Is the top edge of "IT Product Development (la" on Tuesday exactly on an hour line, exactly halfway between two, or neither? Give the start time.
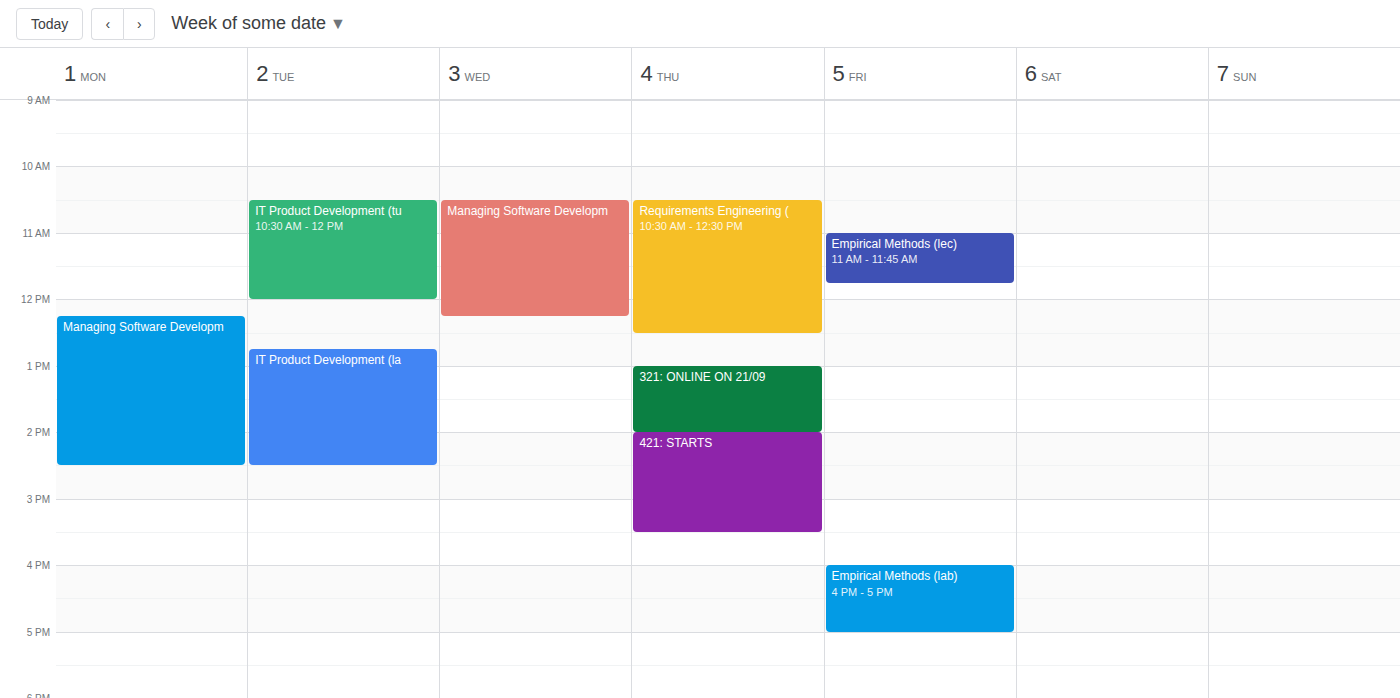
12:45 -- neither: three quarters of the way from the 12:00 line to the 13:00 line.